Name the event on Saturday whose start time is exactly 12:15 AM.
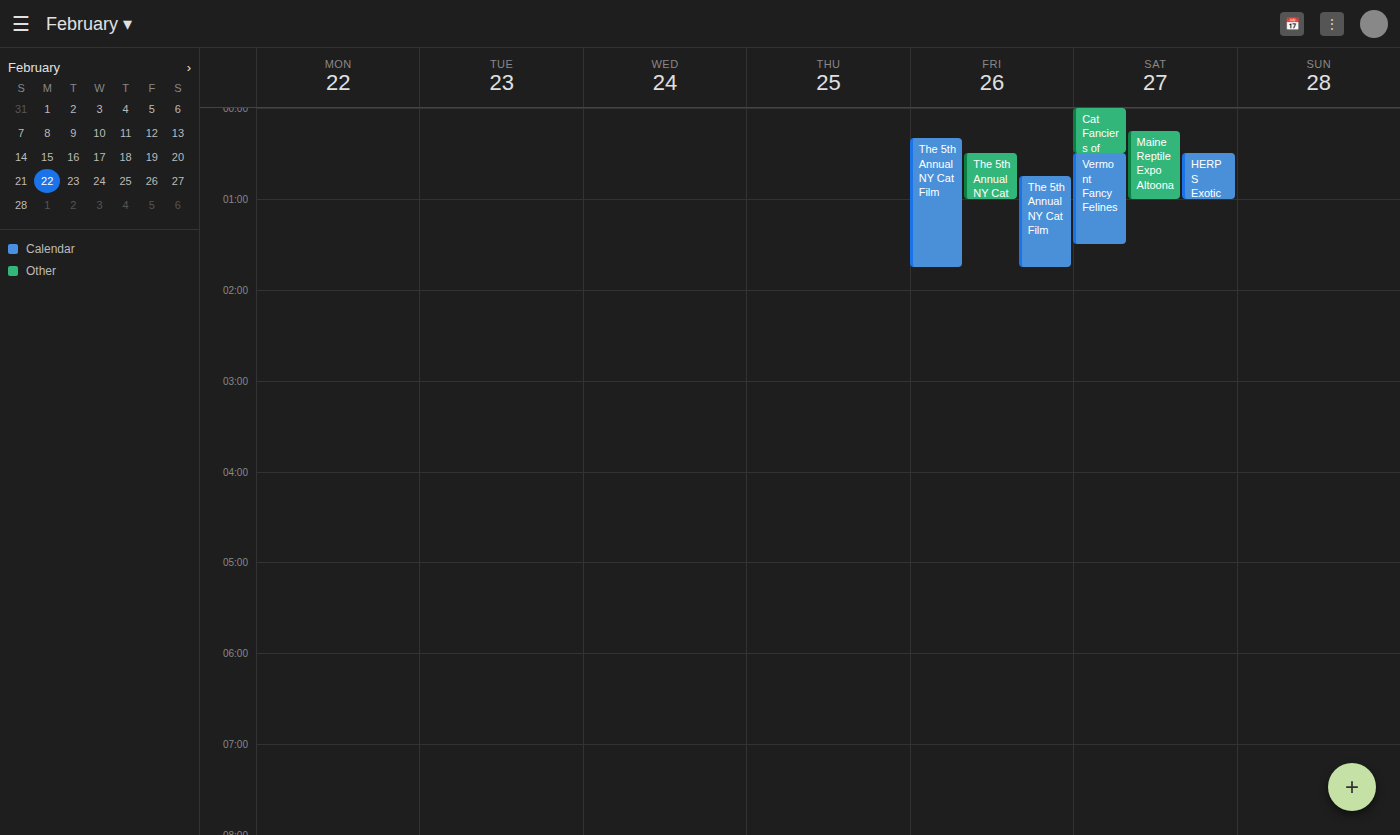
"Maine Reptile Expo Altoona"